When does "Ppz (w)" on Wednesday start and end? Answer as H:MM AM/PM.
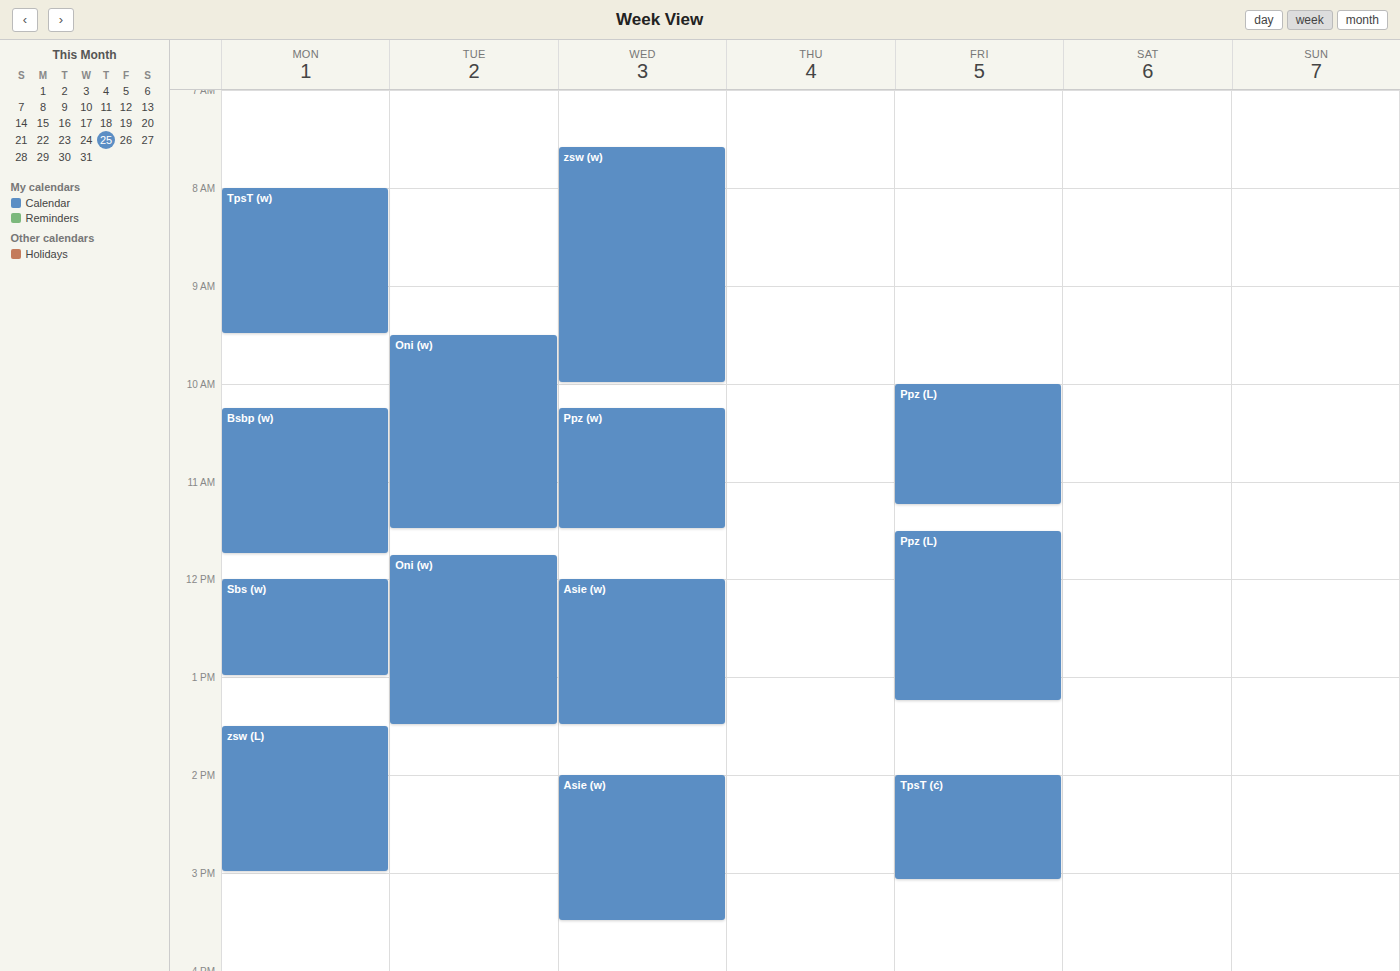
10:15 AM to 11:30 AM